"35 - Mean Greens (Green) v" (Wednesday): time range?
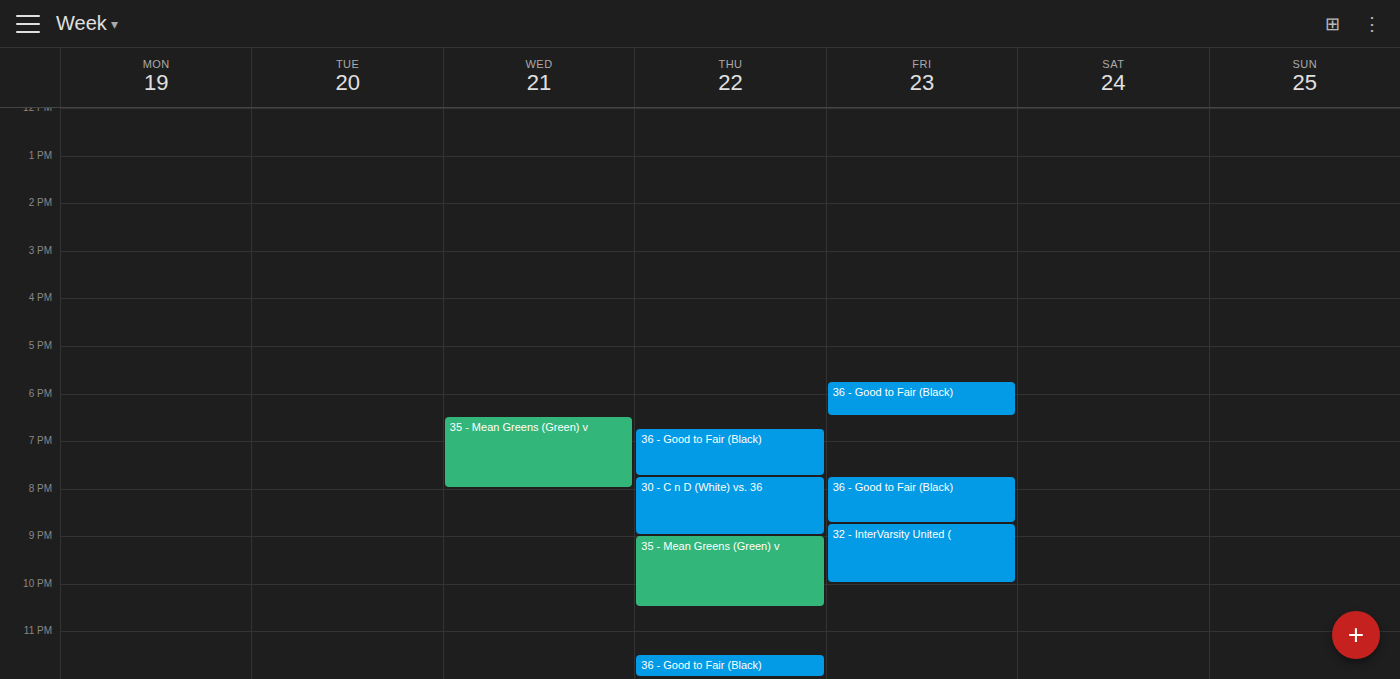
6:30 PM to 8:00 PM